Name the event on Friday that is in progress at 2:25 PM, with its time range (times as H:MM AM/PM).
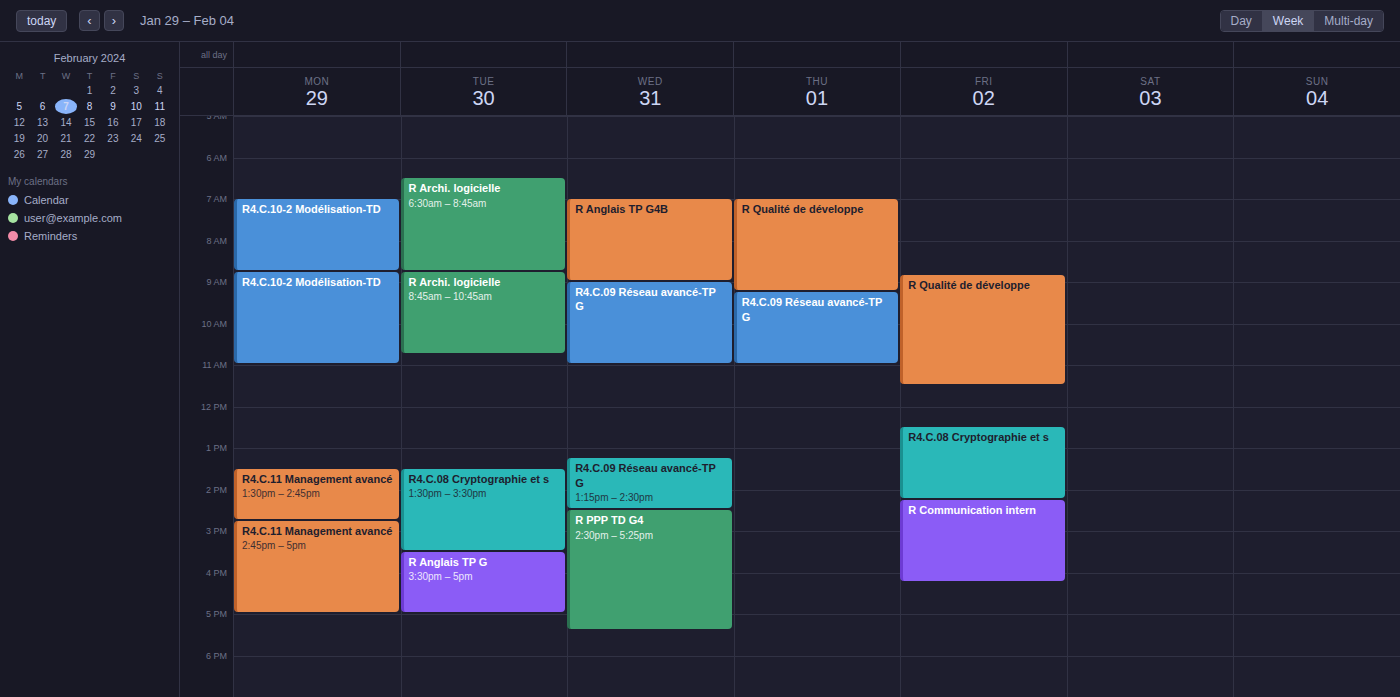
"R Communication intern", 2:15 PM to 4:15 PM